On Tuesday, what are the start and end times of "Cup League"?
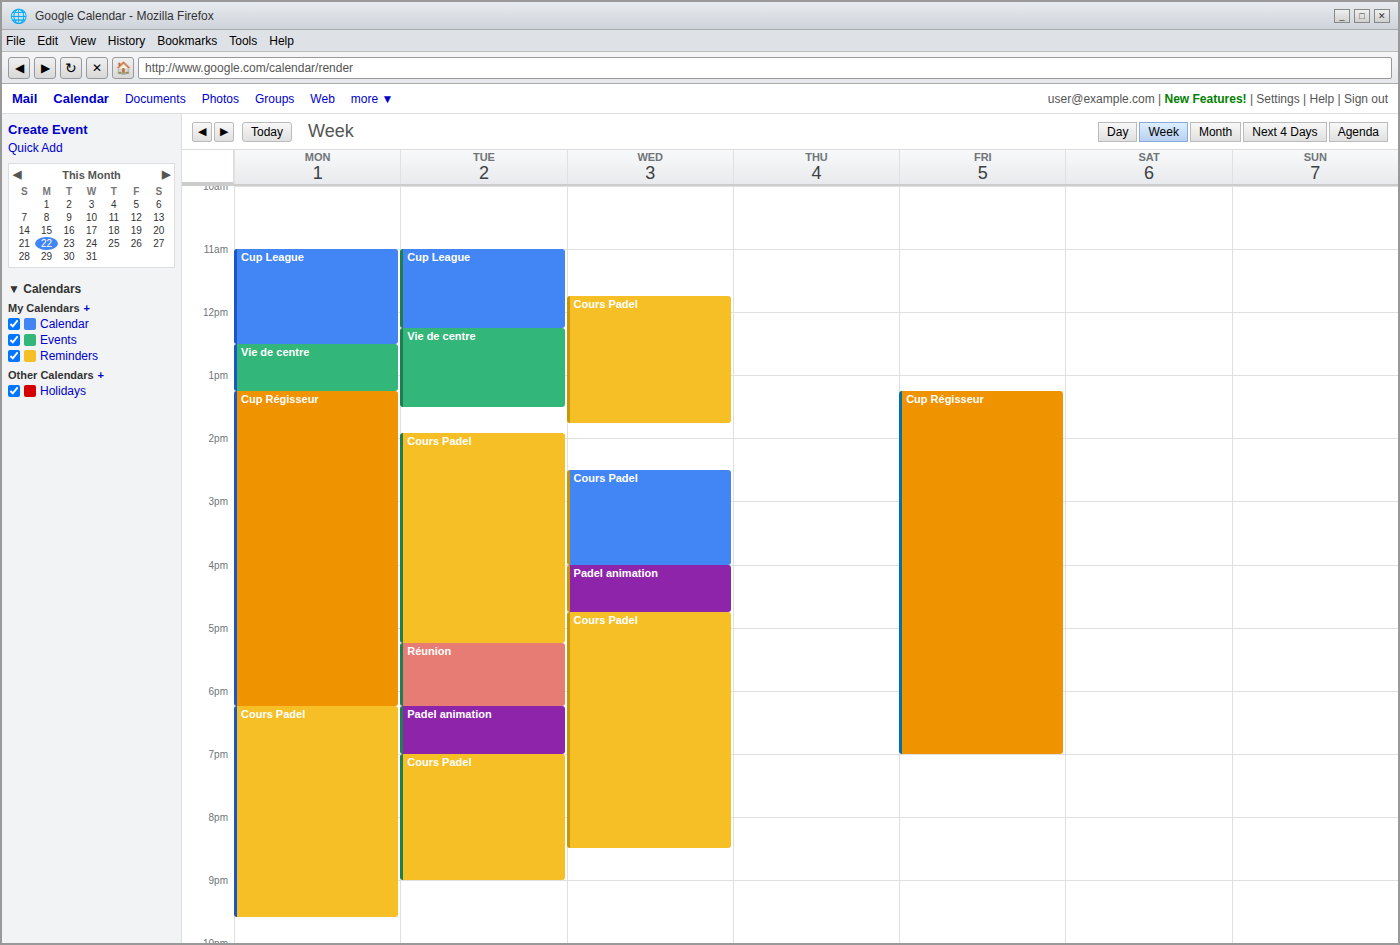
11:00 AM to 12:15 PM